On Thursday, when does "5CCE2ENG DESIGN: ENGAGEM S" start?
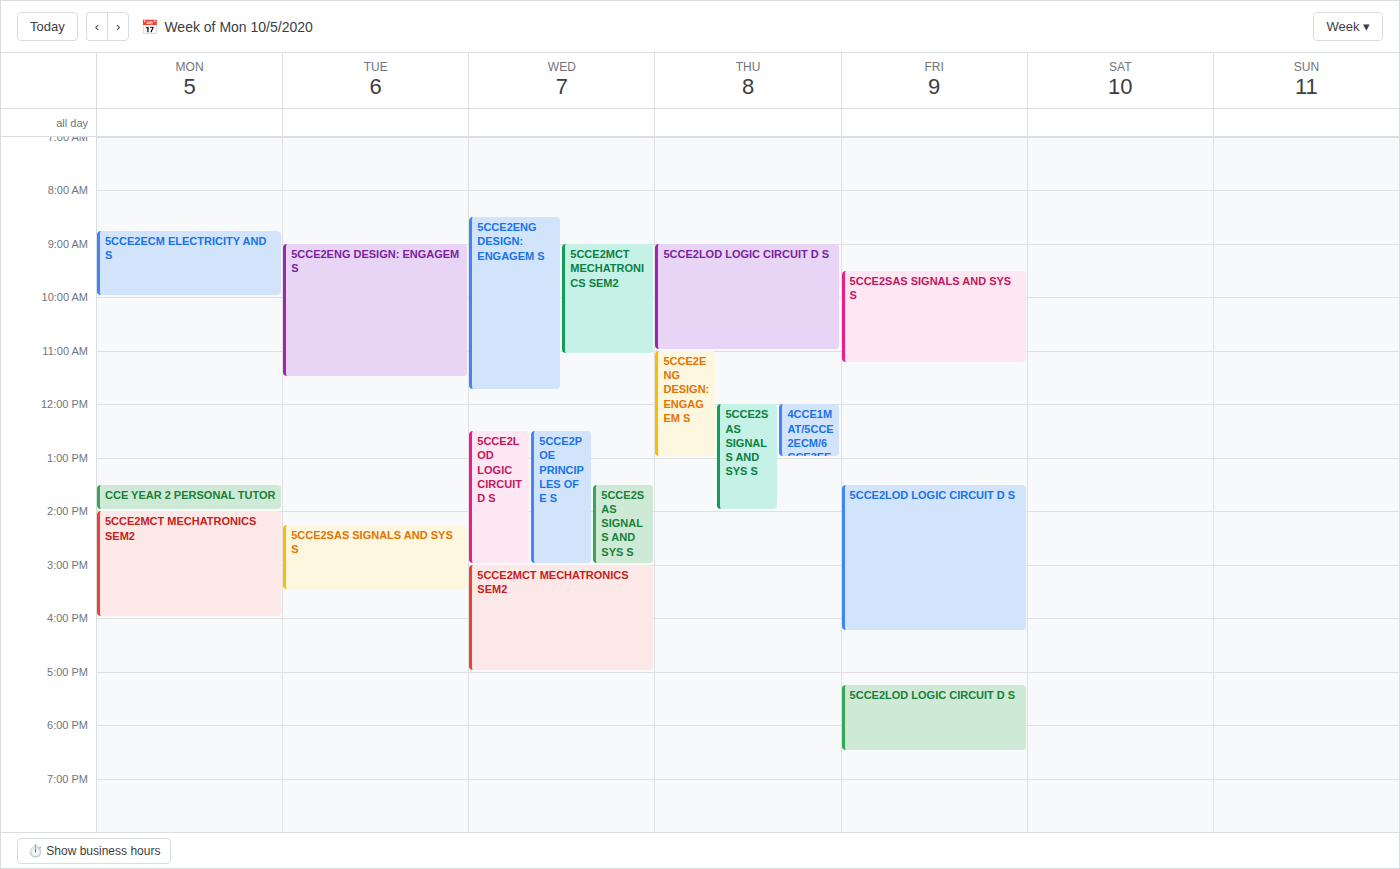
11:00 AM